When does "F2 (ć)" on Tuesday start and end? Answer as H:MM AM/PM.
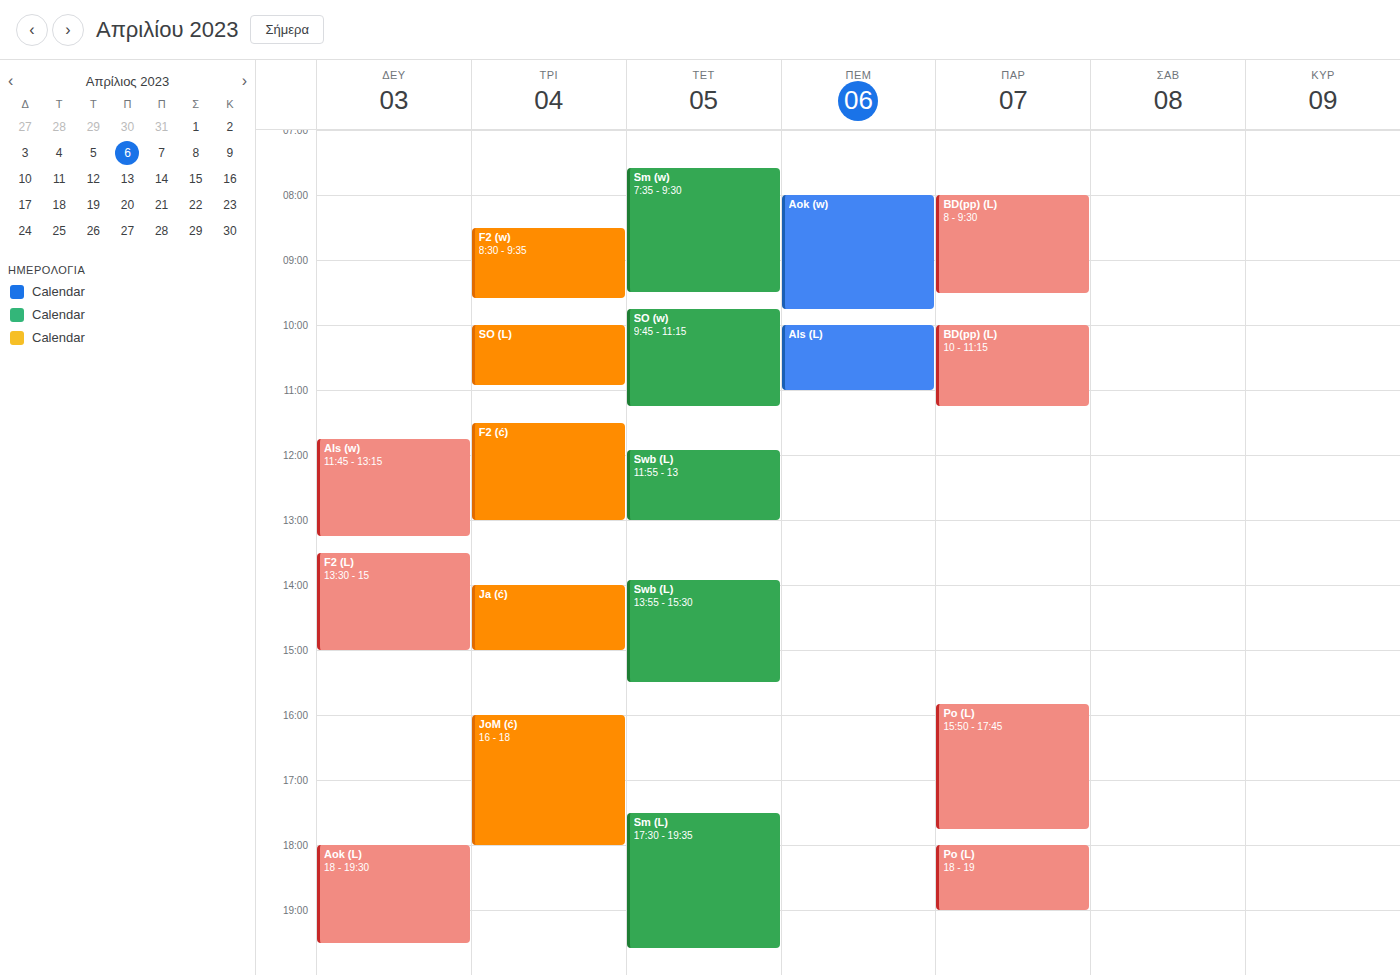
11:30 AM to 1:00 PM